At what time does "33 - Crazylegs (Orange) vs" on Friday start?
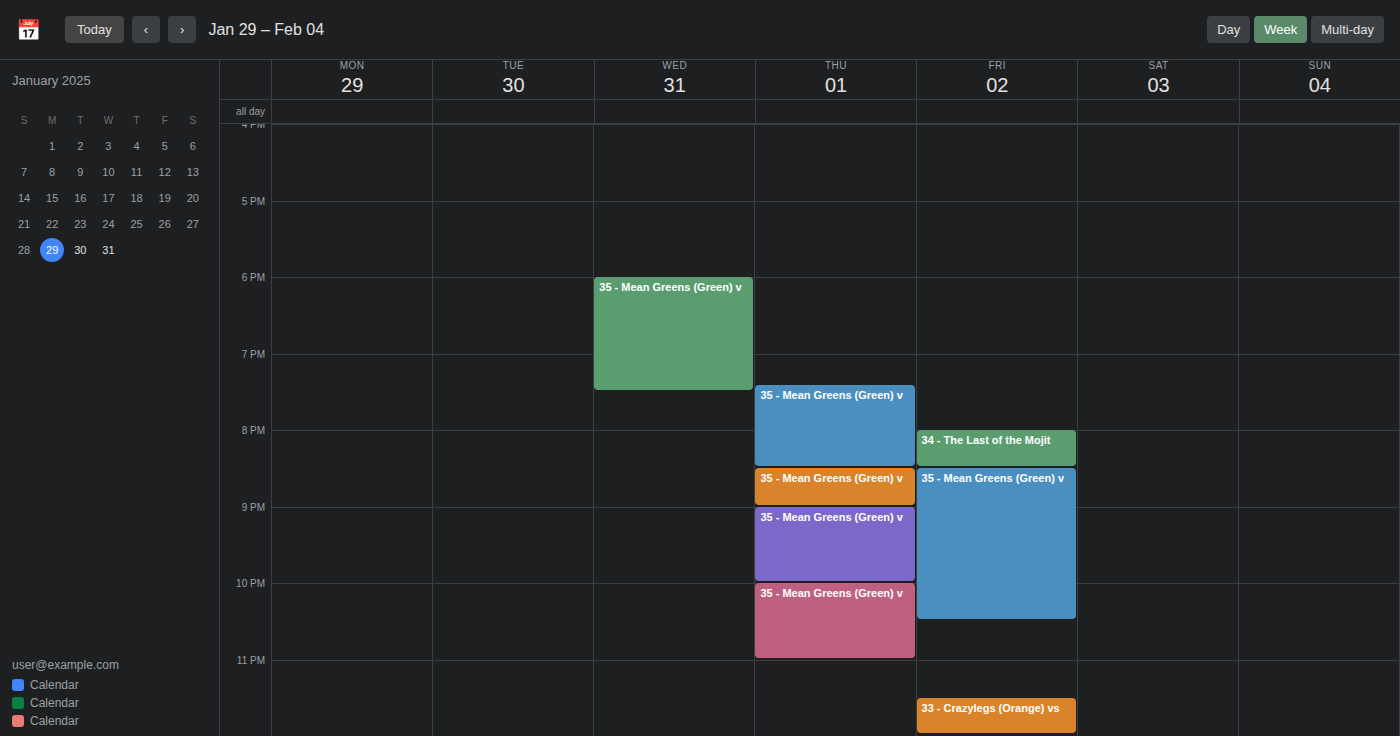
11:30 PM